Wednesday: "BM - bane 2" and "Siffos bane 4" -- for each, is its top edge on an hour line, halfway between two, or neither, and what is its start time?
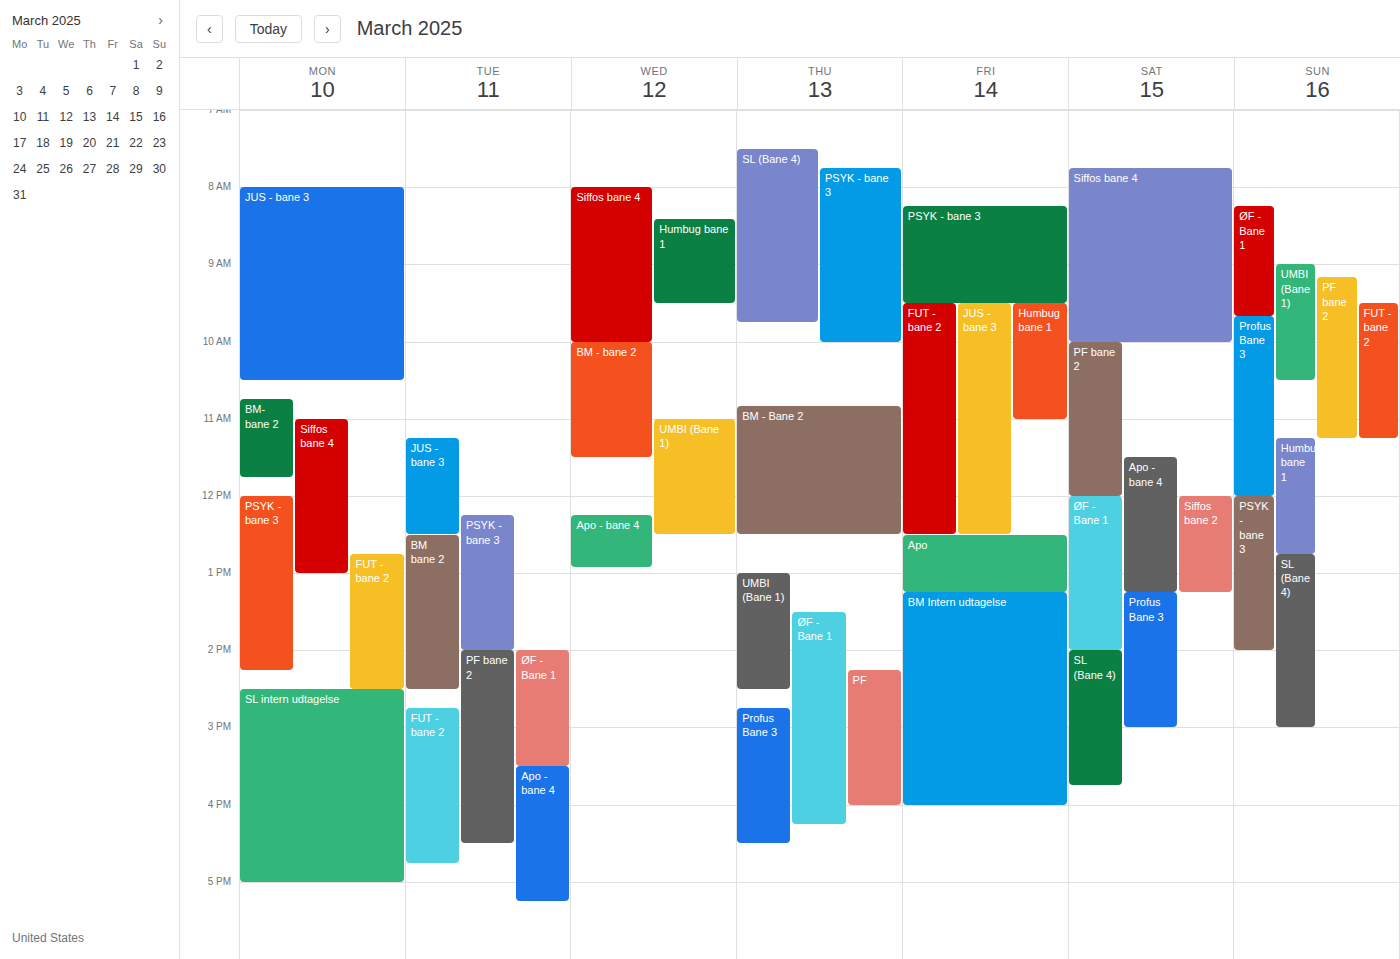
"BM - bane 2": 10:00 AM, exactly on the 10 AM line. "Siffos bane 4": 8:00 AM, exactly on the 8 AM line.